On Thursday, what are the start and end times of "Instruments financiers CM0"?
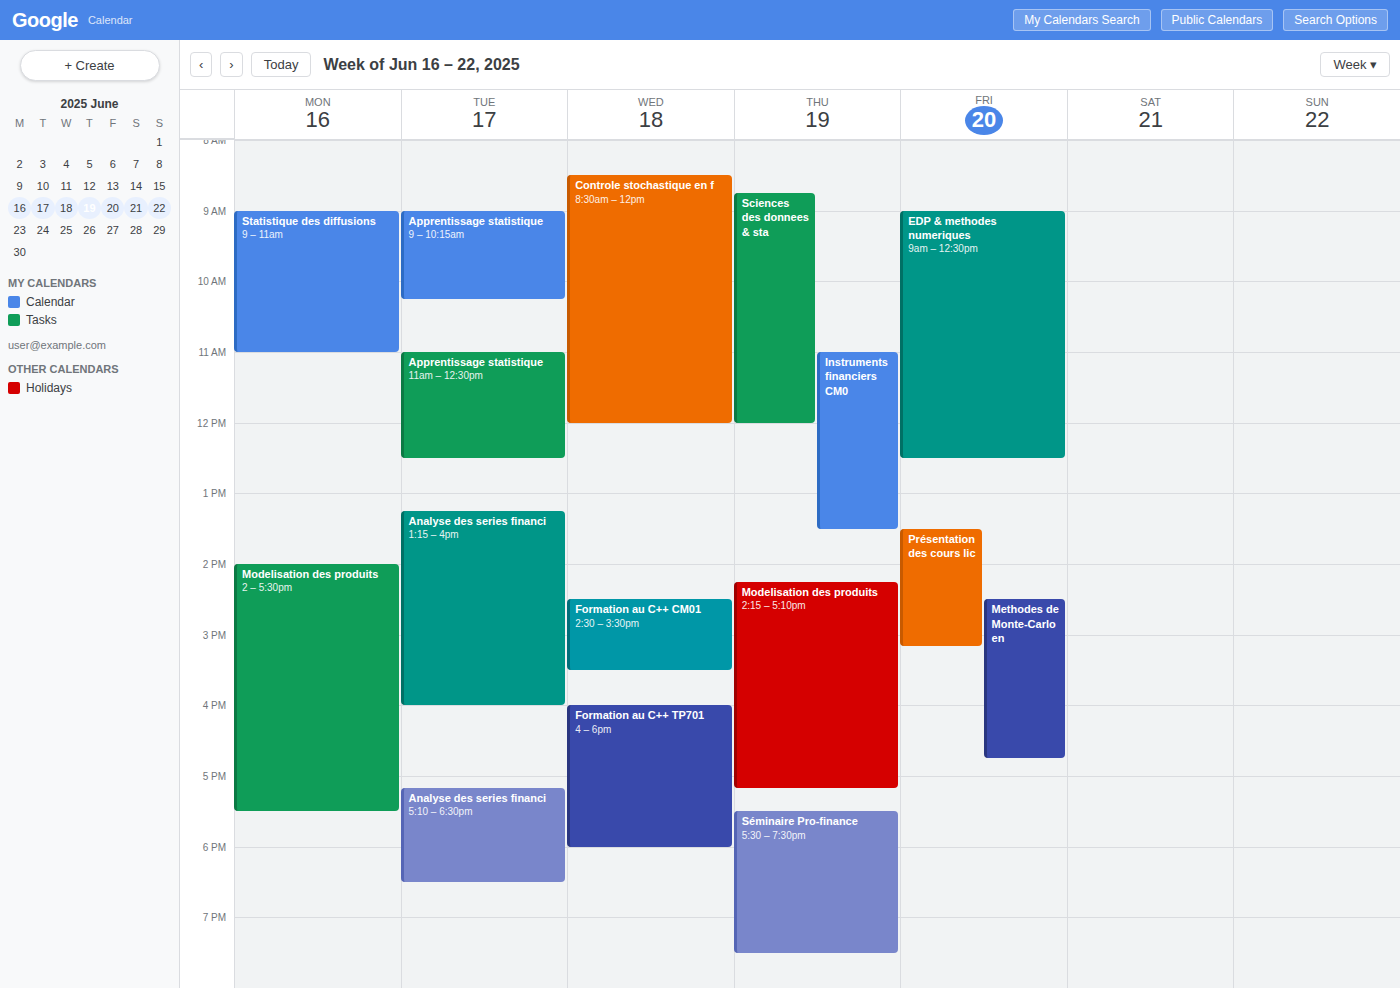
11:00 to 13:30